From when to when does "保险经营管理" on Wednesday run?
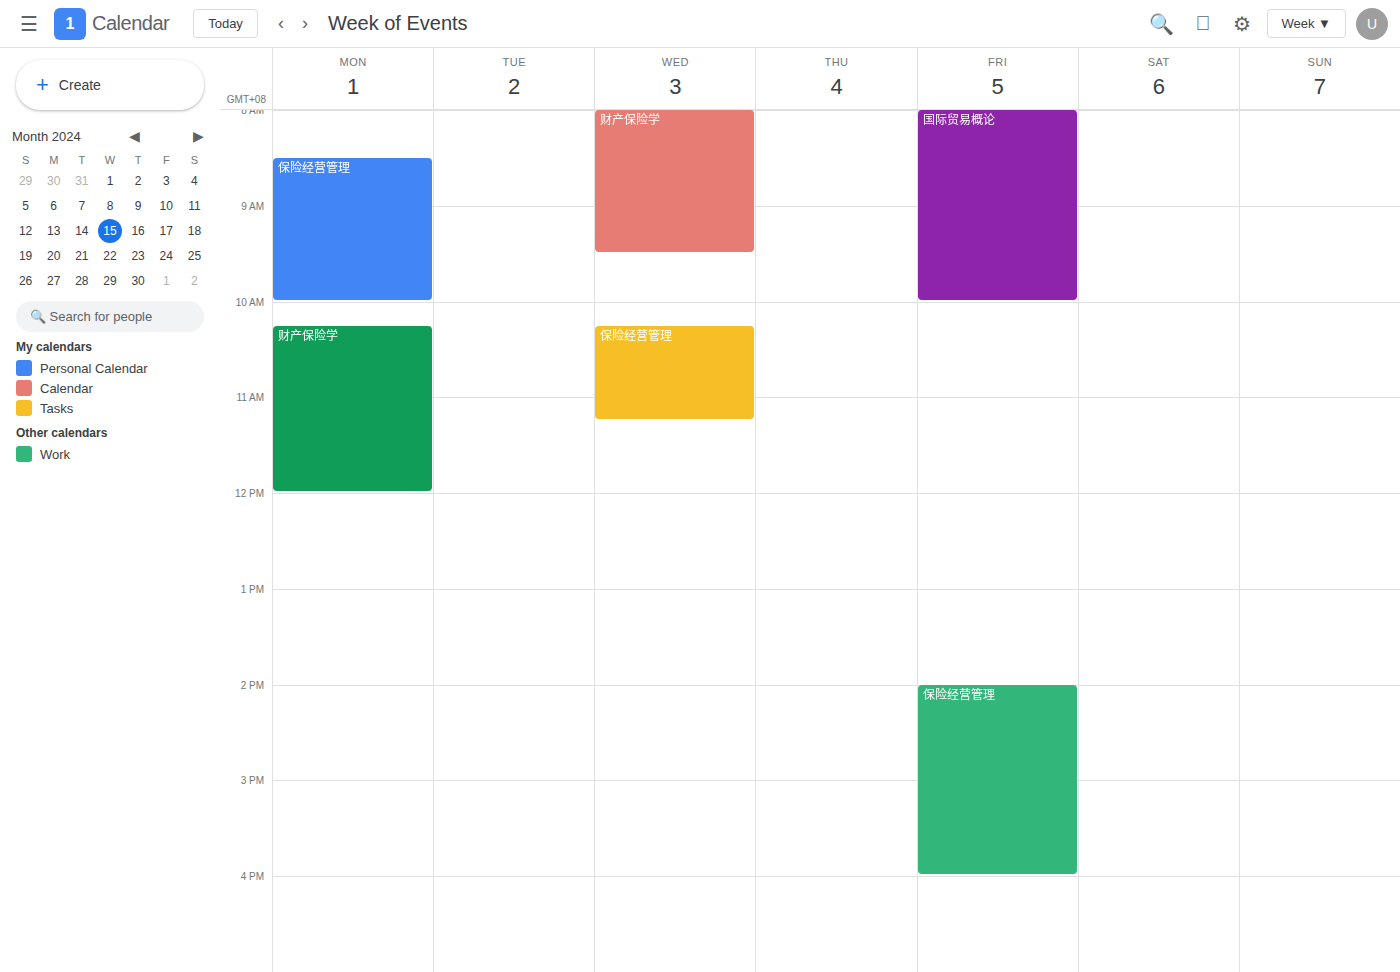
10:15 AM to 11:15 AM